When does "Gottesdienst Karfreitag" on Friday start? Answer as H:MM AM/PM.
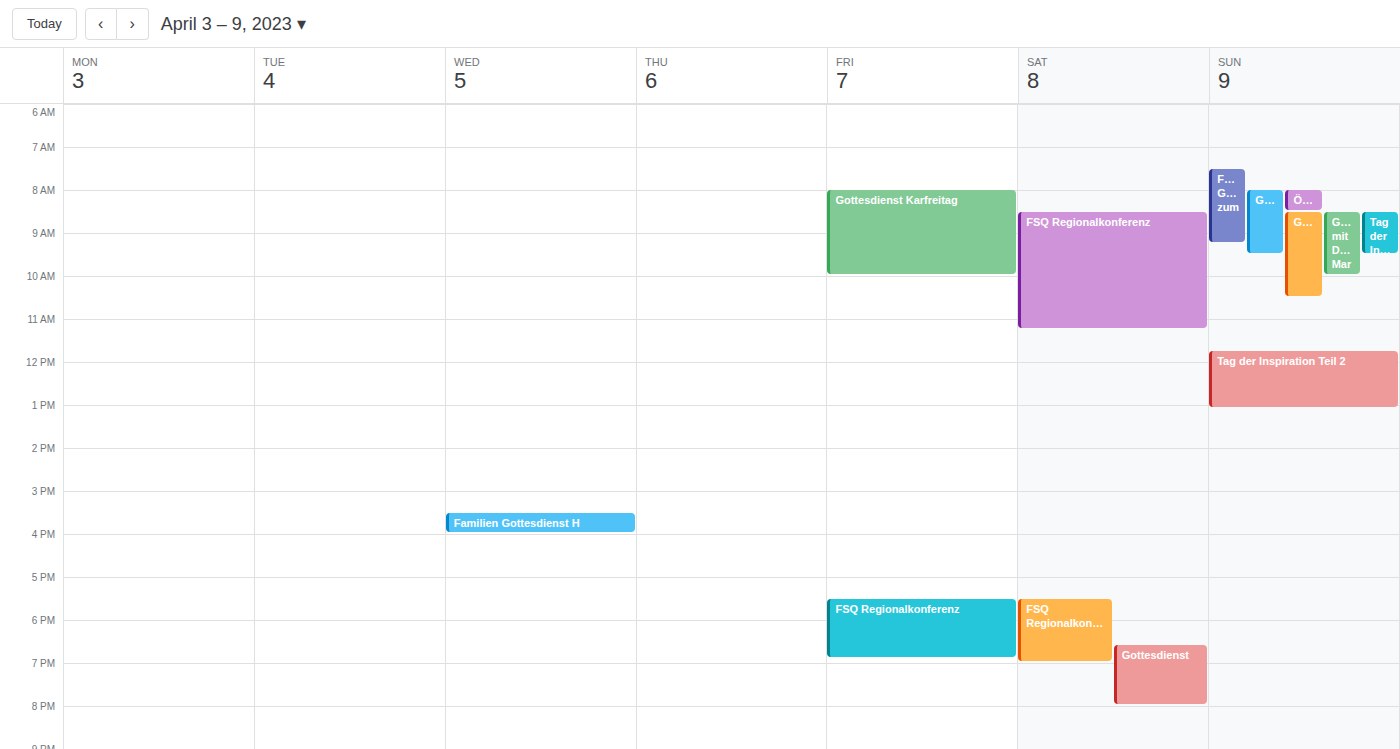
8:00 AM